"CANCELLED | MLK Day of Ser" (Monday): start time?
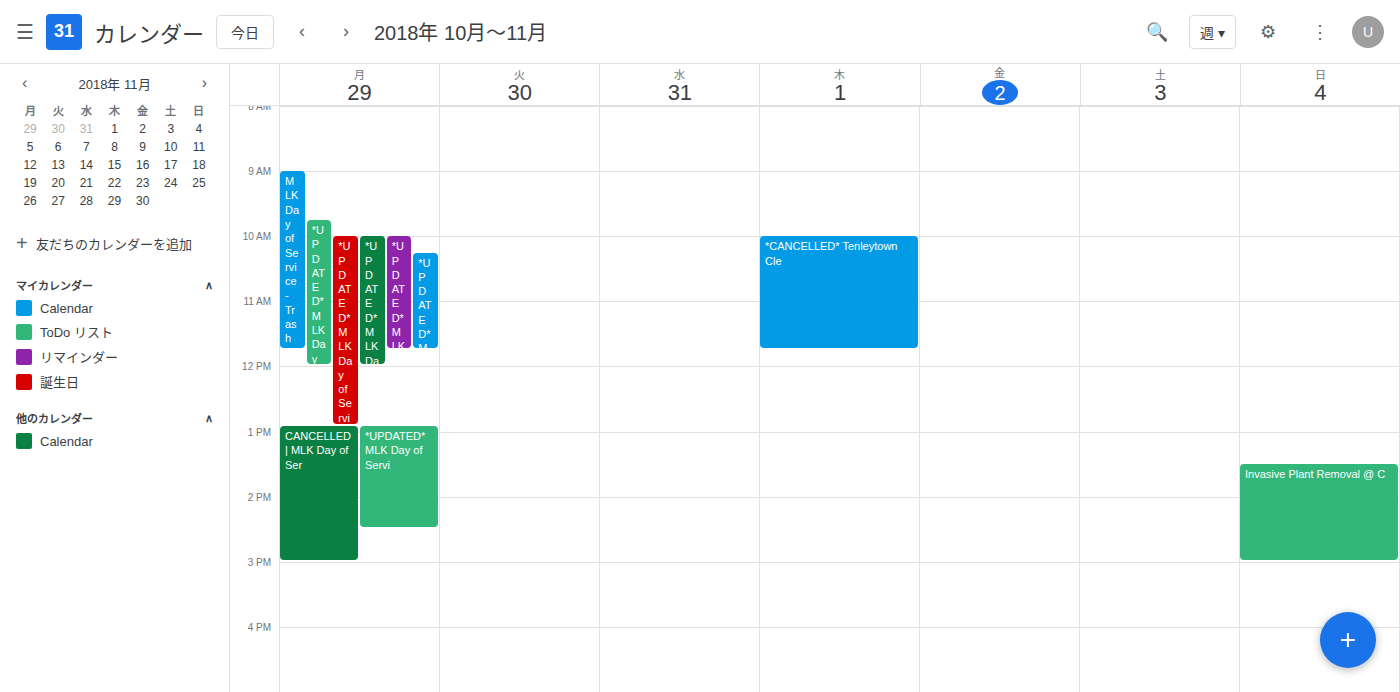
12:55 PM